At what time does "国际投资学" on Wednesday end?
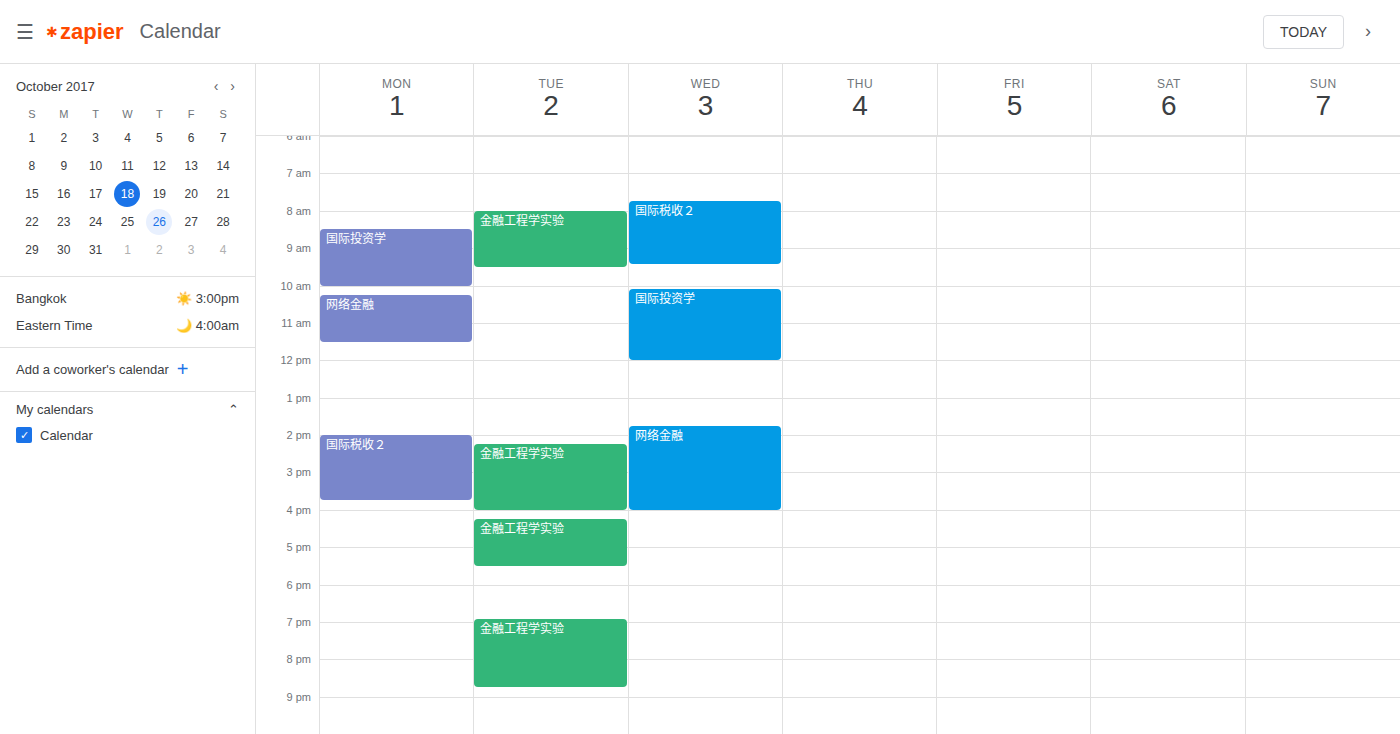
12:00 PM